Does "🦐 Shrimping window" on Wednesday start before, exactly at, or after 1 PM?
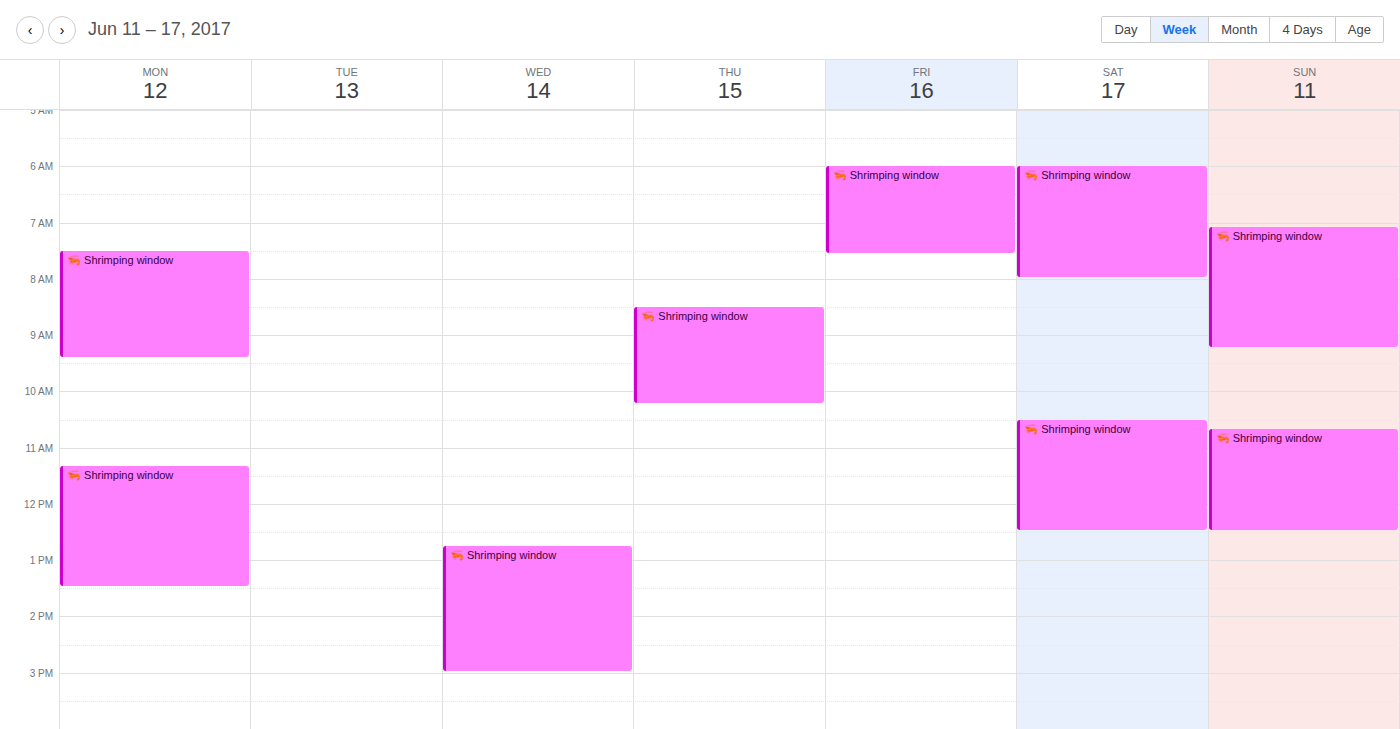
12:45 PM -- before 1 PM, 15 minutes above the 1 PM line.